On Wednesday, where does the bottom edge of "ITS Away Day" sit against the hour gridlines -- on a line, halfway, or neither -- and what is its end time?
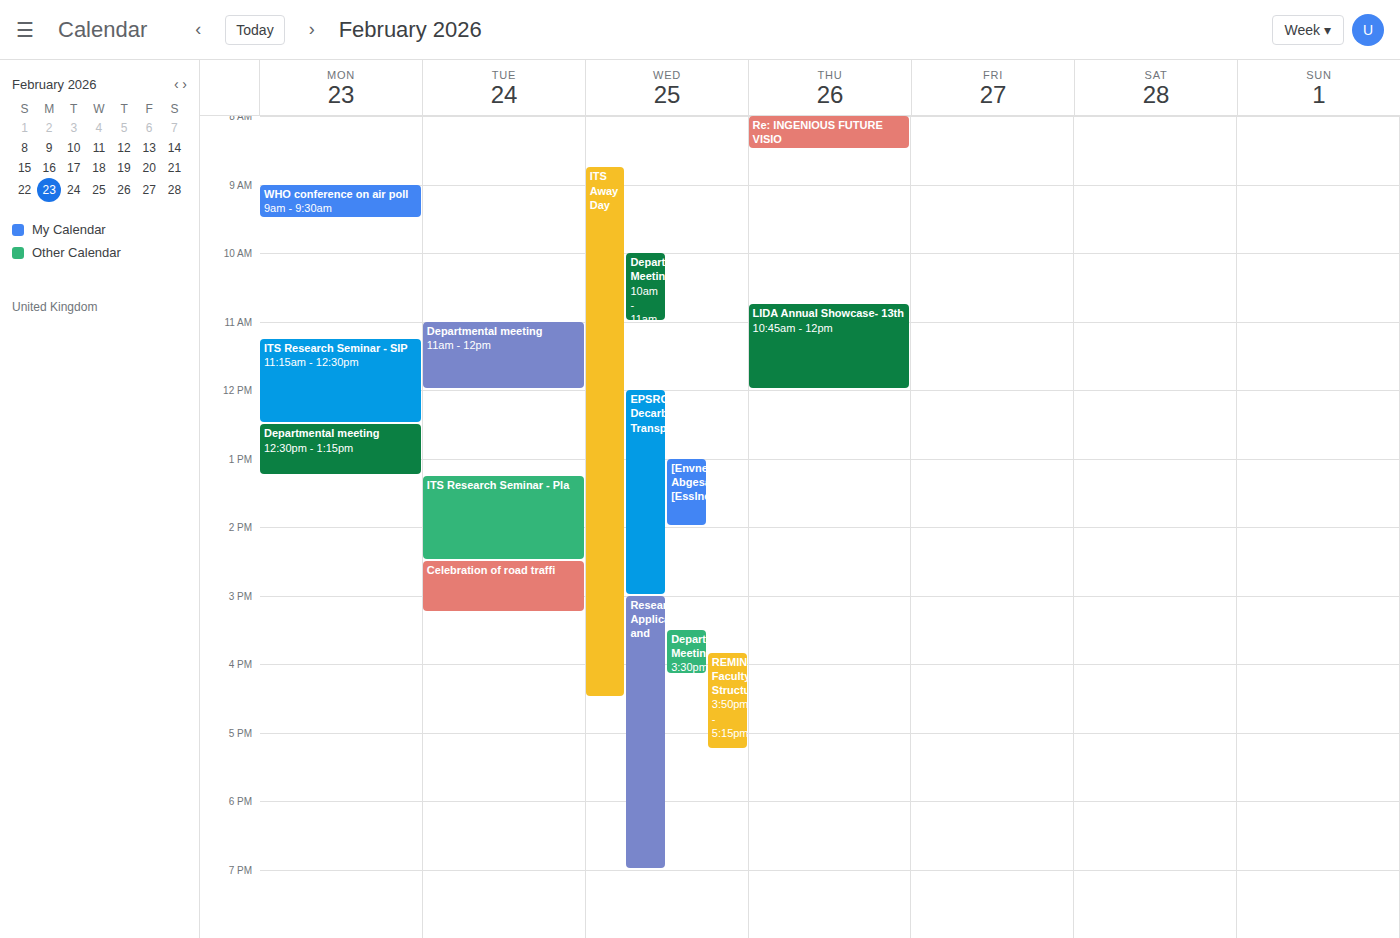
4:30 PM -- halfway between the 4 PM and 5 PM lines.